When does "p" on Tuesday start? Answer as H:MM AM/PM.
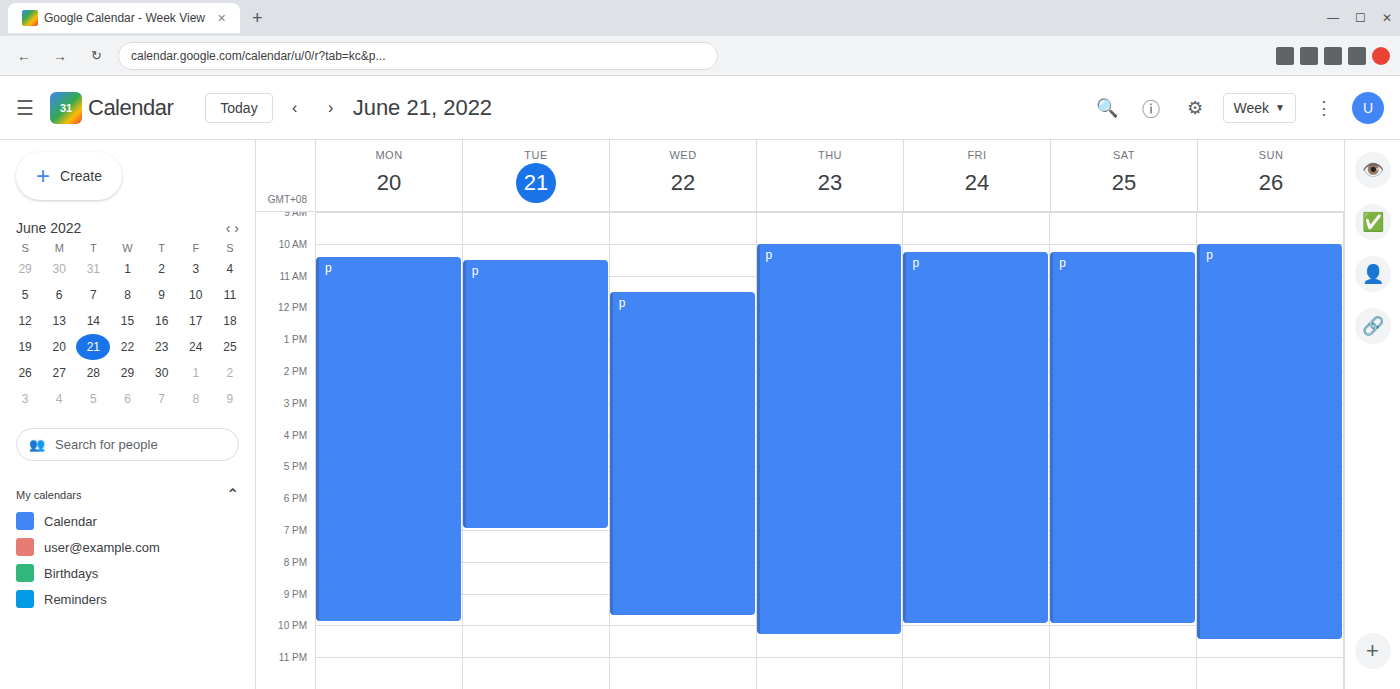
10:30 AM